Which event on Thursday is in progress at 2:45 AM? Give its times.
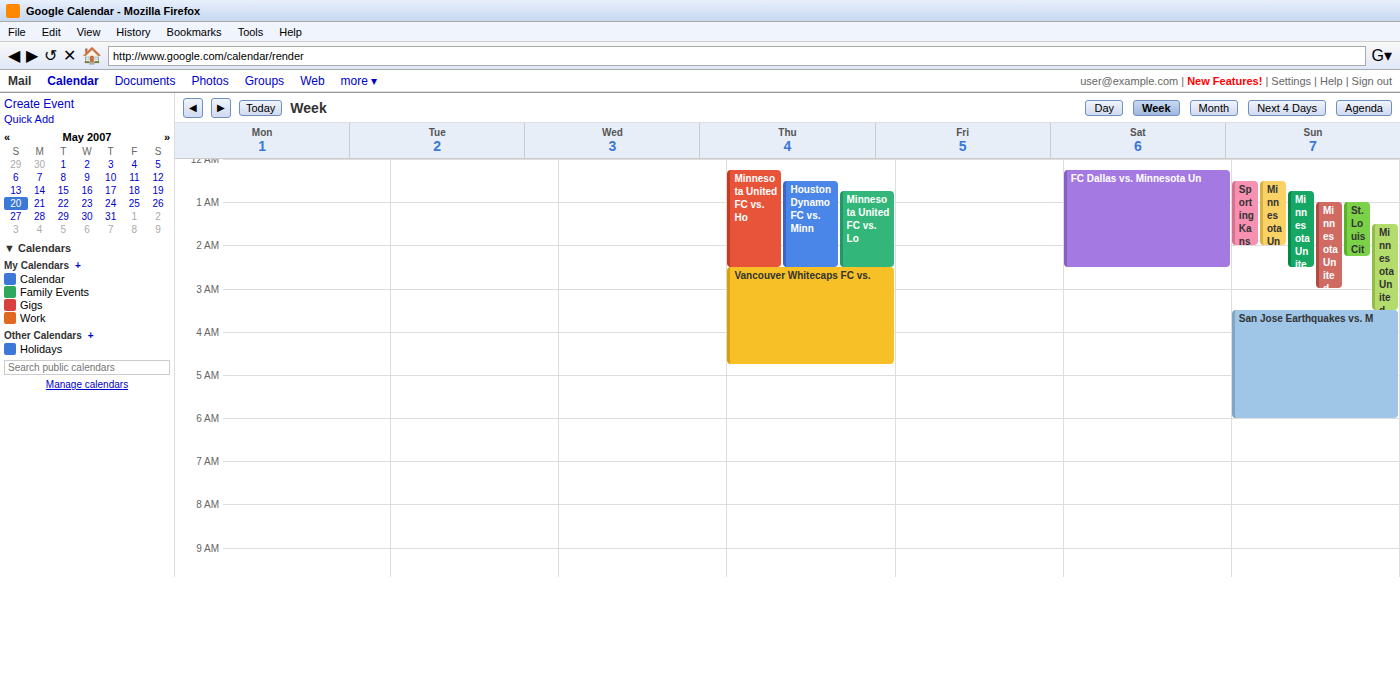
"Vancouver Whitecaps FC vs.", 2:30 AM to 4:45 AM